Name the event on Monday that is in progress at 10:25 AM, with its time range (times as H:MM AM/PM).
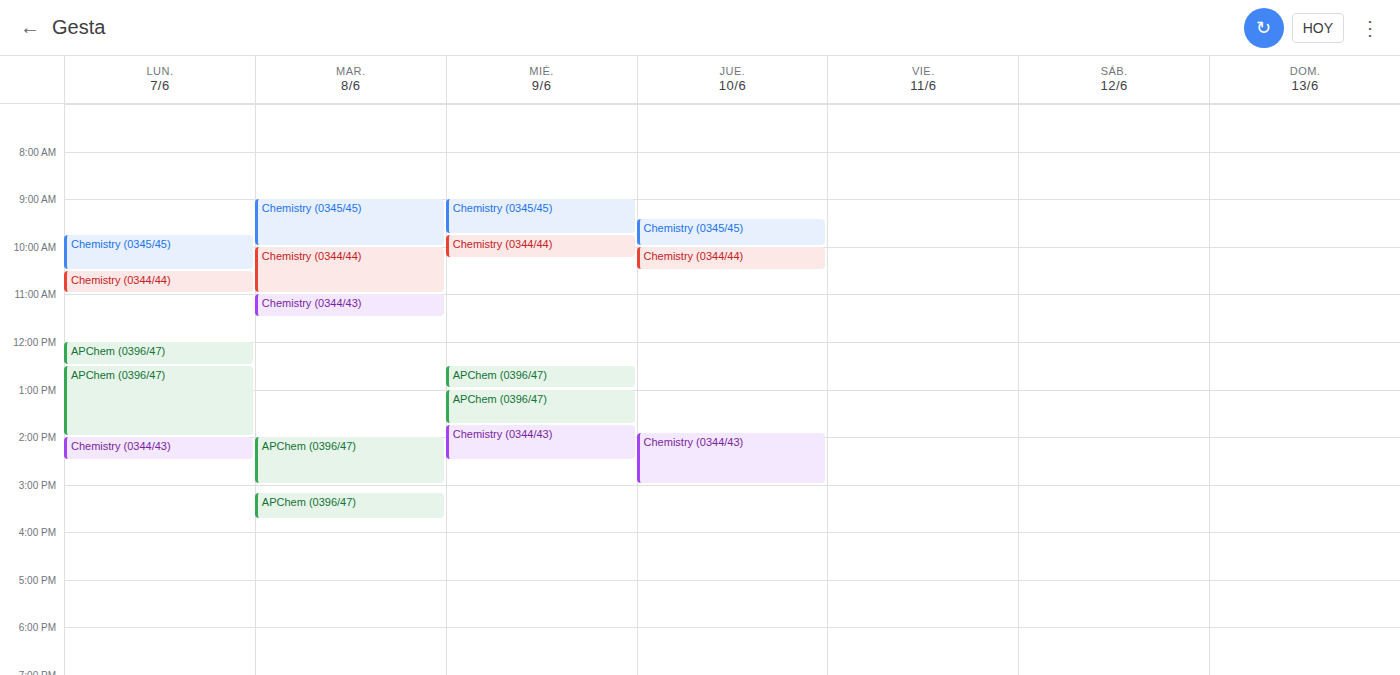
"Chemistry (0345/45)", 9:45 AM to 10:30 AM